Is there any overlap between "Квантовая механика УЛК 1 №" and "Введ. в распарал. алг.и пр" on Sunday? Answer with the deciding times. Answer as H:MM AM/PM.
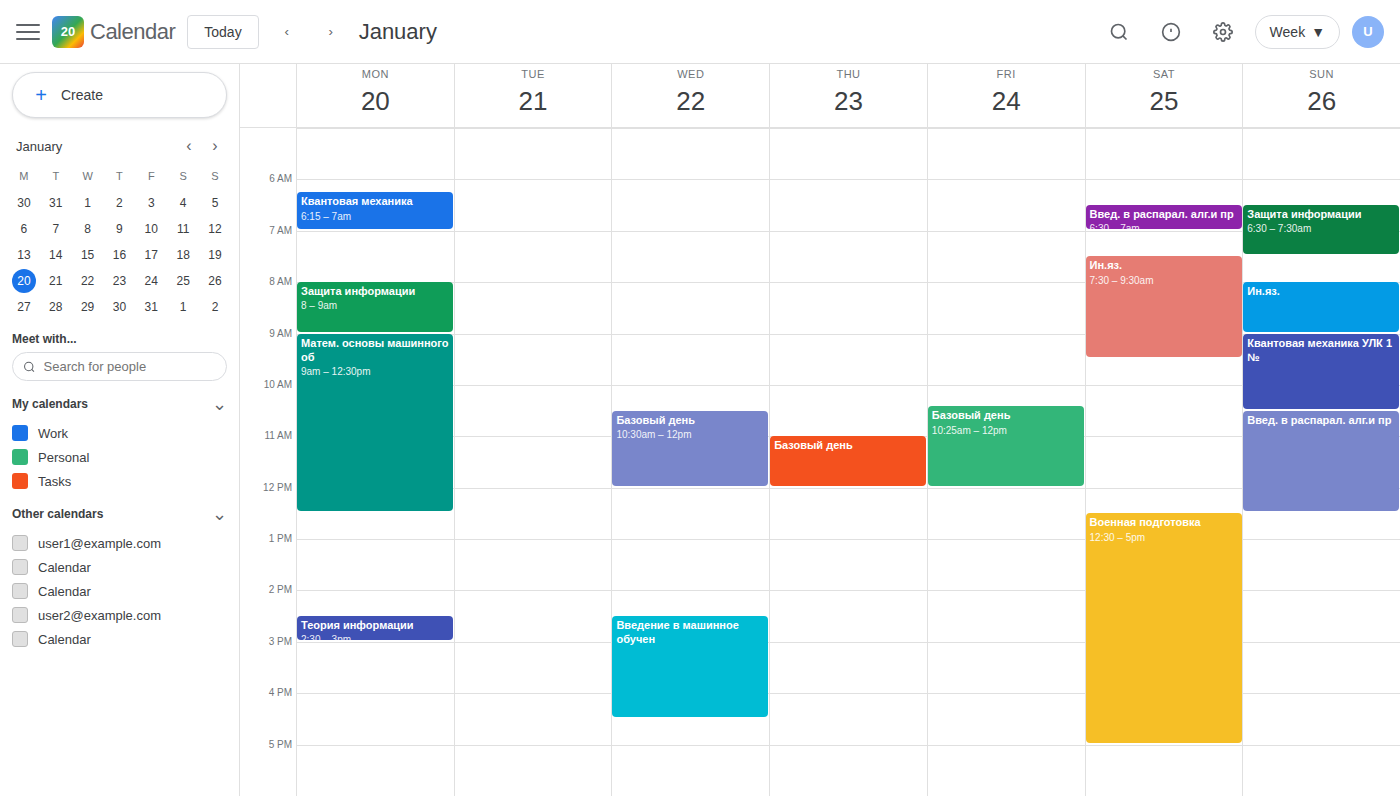
"Квантовая механика УЛК 1 №" ends at 10:30 AM, exactly when "Введ. в распарал. алг.и пр" starts -- they touch but do not overlap.